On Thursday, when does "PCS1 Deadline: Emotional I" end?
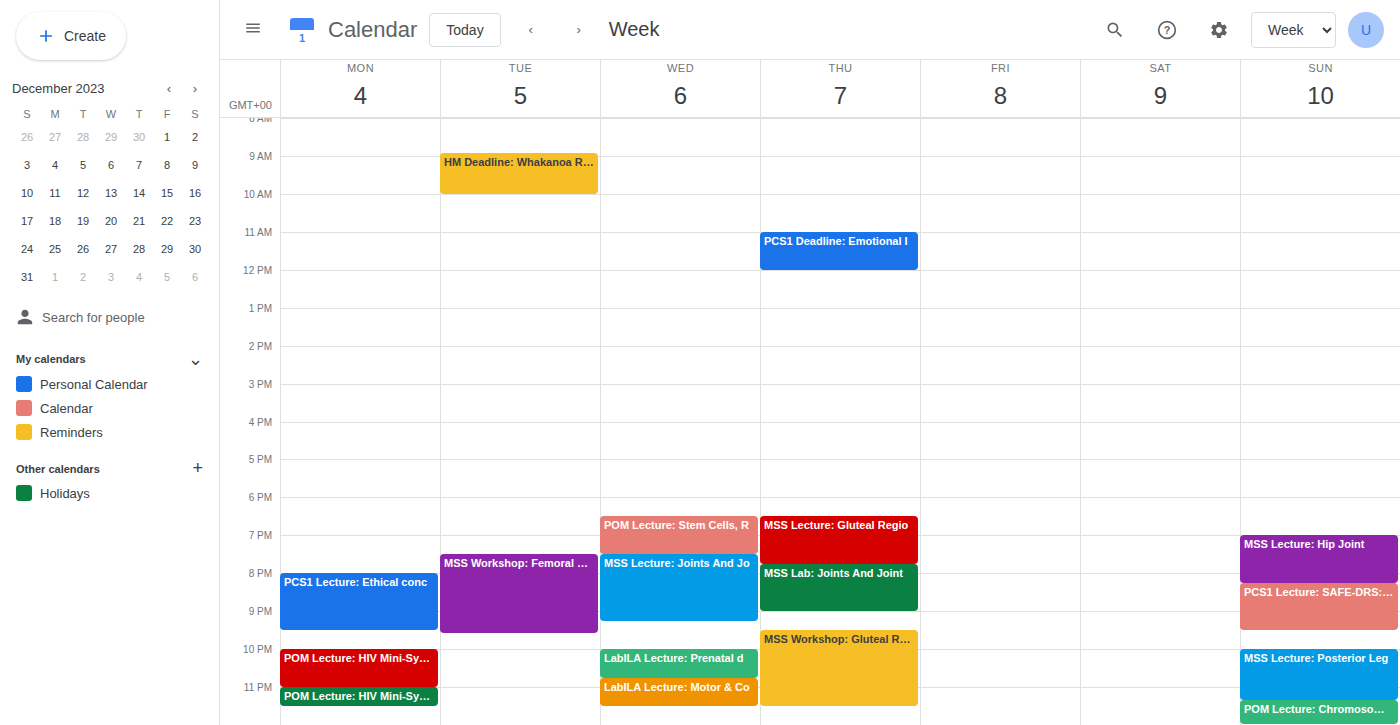
12:00 PM